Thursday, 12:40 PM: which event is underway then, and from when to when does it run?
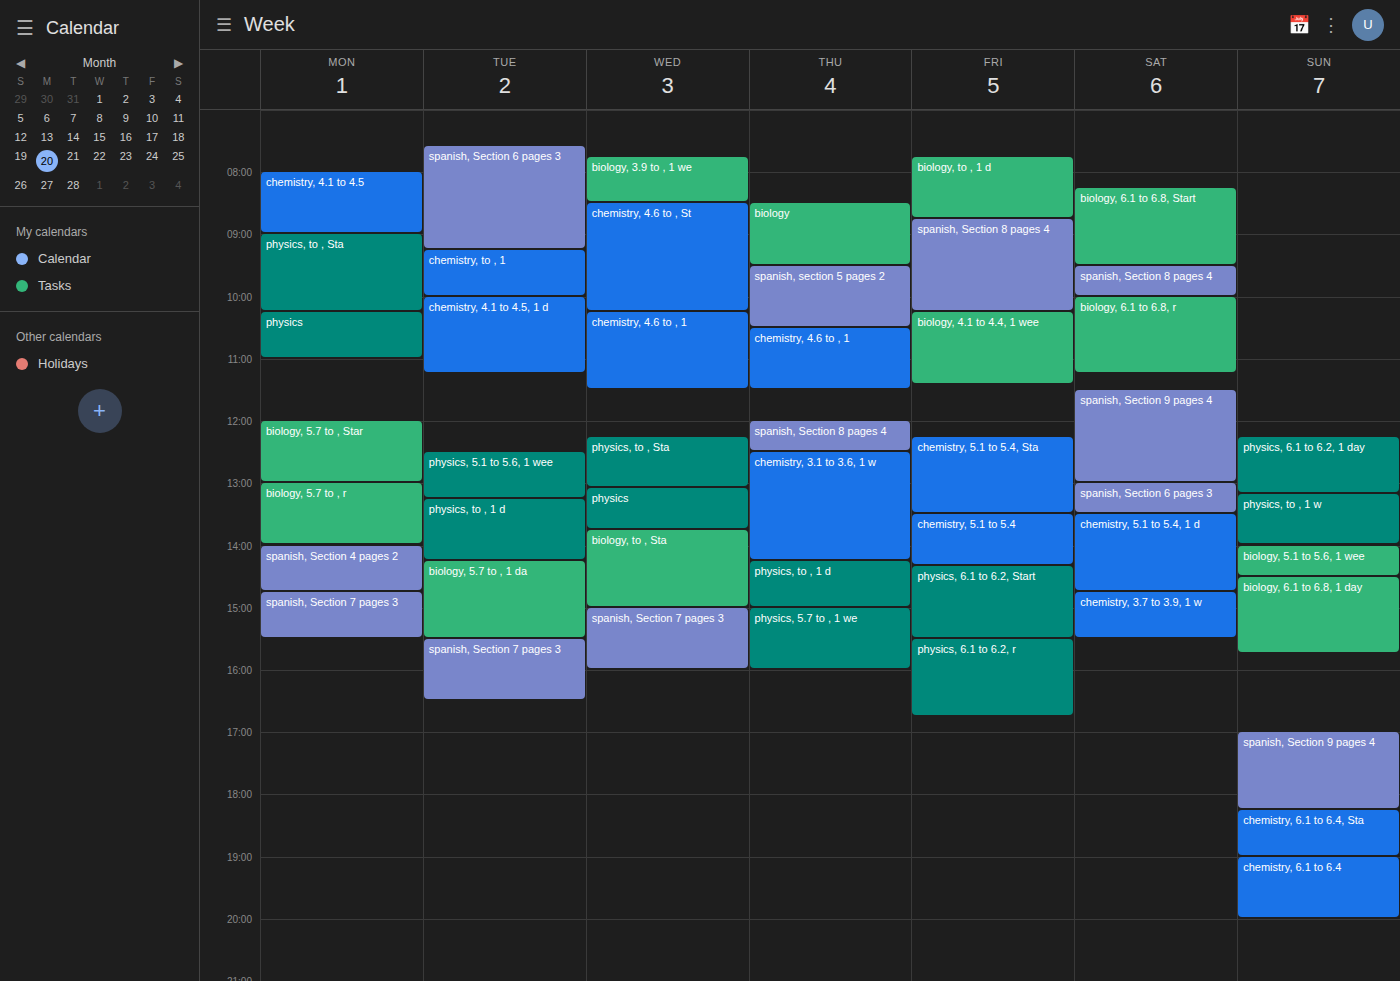
"chemistry, 3.1 to 3.6, 1 w", 12:30 PM to 2:15 PM